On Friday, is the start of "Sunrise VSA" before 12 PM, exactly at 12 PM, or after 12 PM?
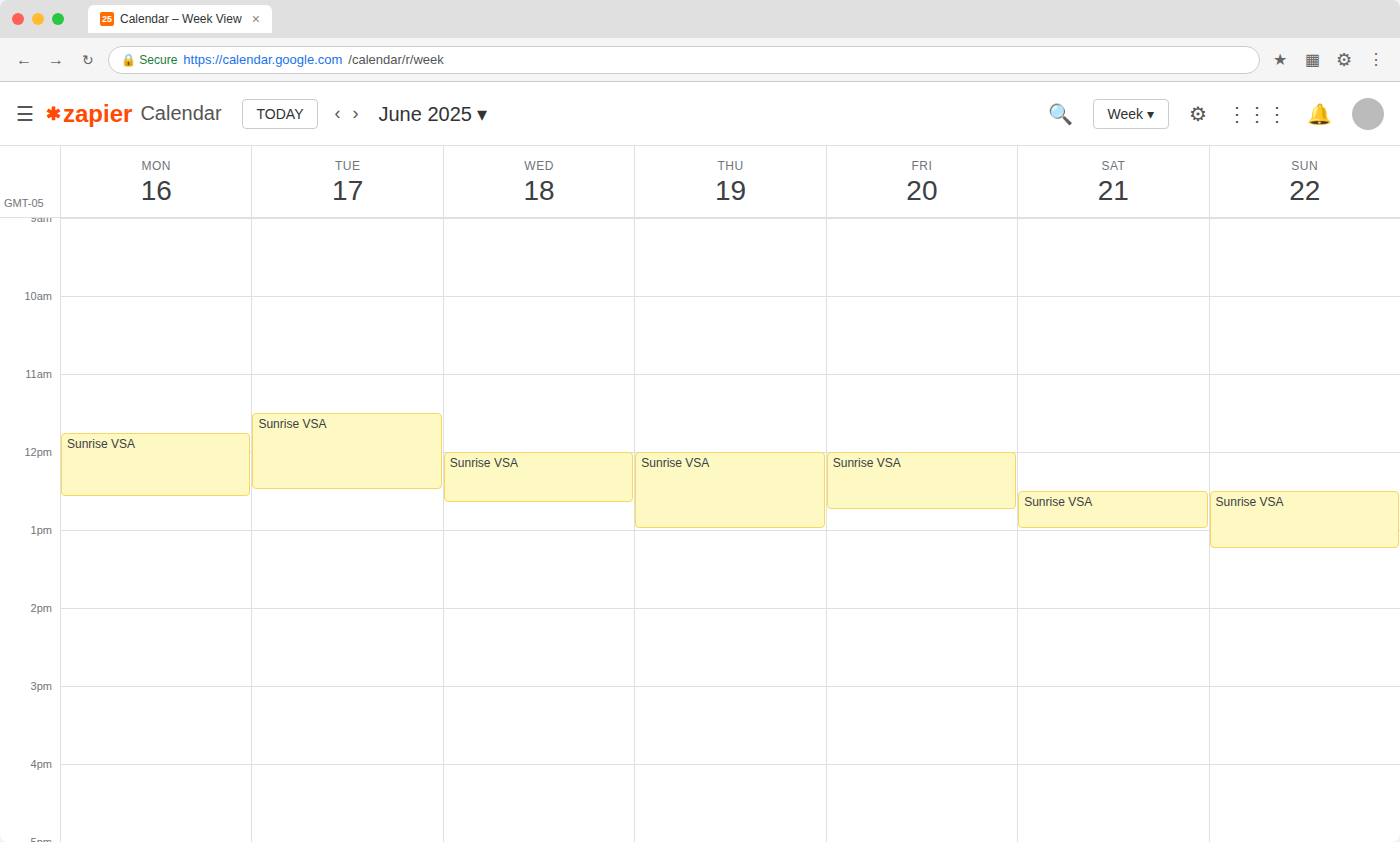
12:00 PM -- exactly at 12 PM, on the 12 PM line.